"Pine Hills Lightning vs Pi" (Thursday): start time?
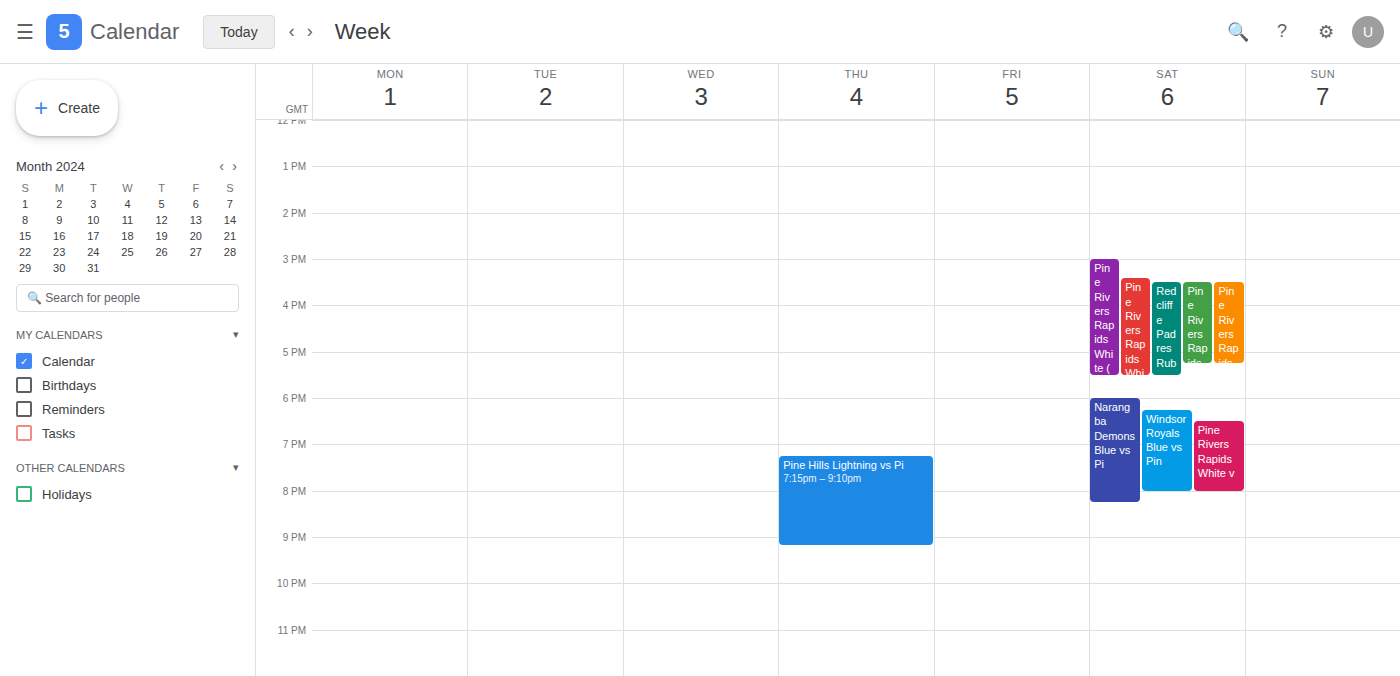
19:15